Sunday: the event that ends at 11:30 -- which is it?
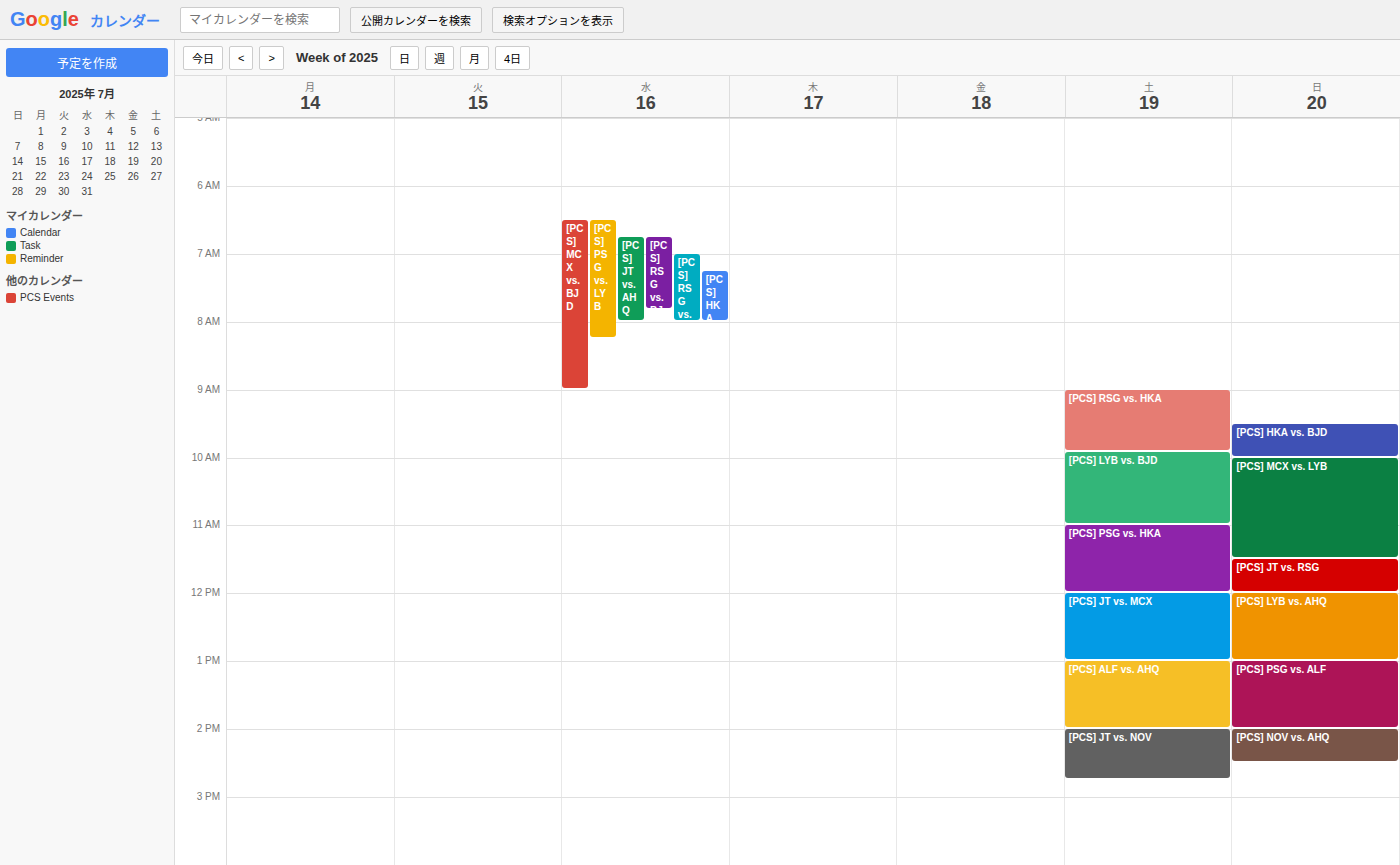
"[PCS] MCX vs. LYB"